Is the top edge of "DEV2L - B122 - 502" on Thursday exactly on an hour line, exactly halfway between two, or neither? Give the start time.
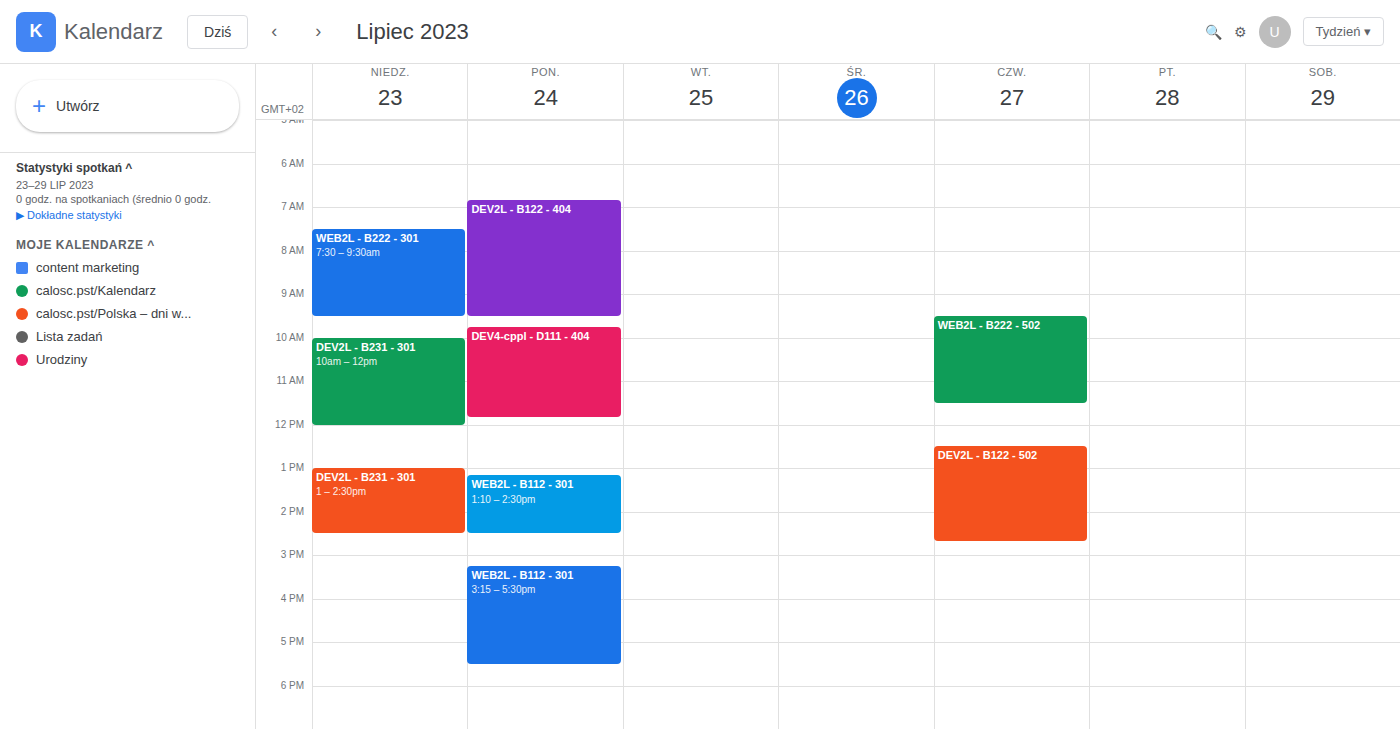
12:30 PM -- halfway between the 12 PM and 1 PM lines.